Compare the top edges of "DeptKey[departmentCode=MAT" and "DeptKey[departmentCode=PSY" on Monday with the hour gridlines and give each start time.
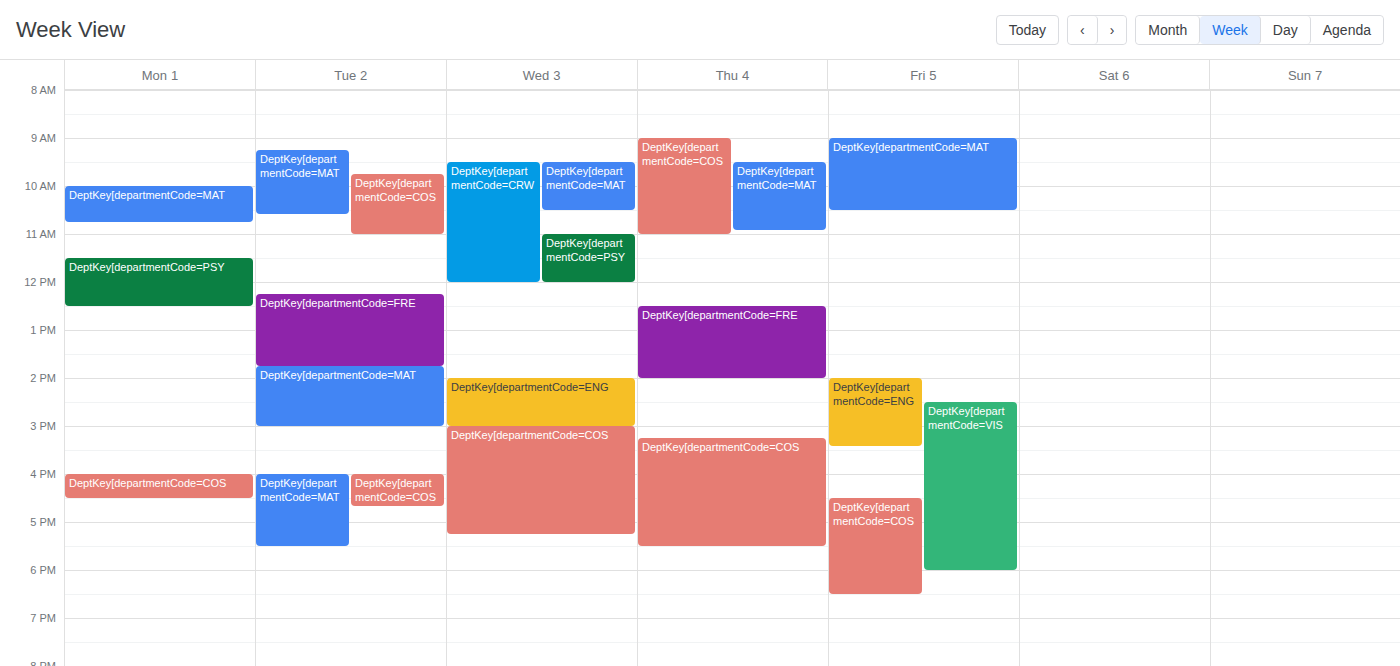
"DeptKey[departmentCode=MAT": 10:00 AM, exactly on the 10 AM line. "DeptKey[departmentCode=PSY": 11:30 AM, halfway between the 11 AM and 12 PM lines.